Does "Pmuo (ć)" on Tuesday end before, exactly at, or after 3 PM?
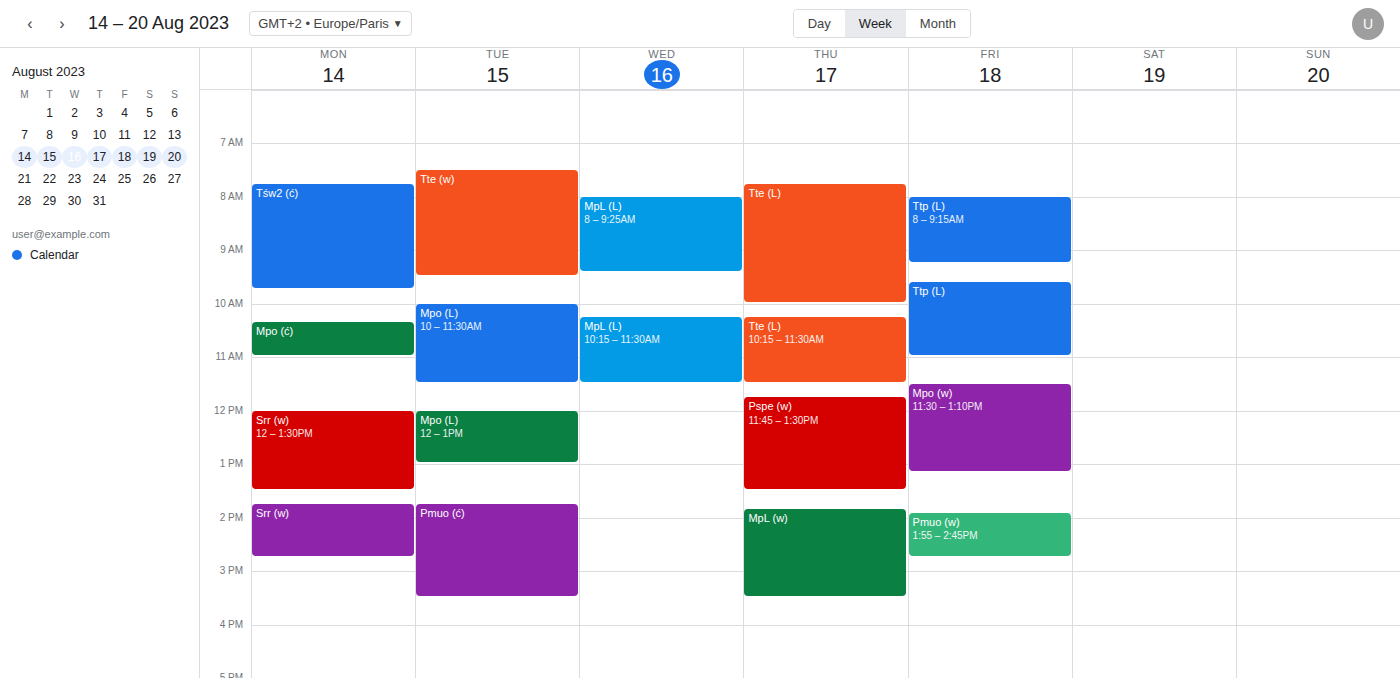
3:30 PM -- after 3 PM, 30 minutes below the 3 PM line.